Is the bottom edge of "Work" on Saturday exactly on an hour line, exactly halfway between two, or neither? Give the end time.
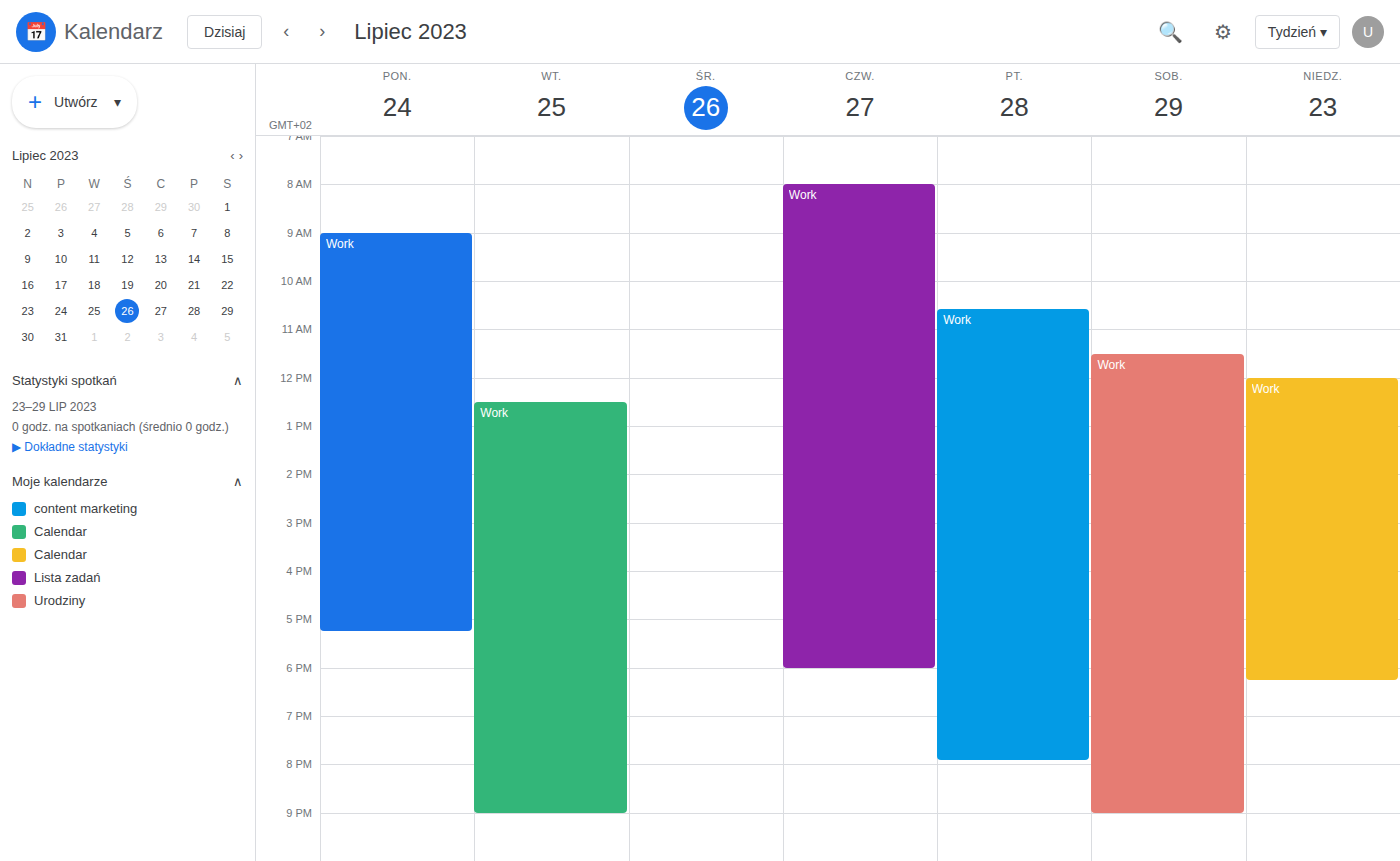
9:00 PM -- exactly on the 9 PM line.